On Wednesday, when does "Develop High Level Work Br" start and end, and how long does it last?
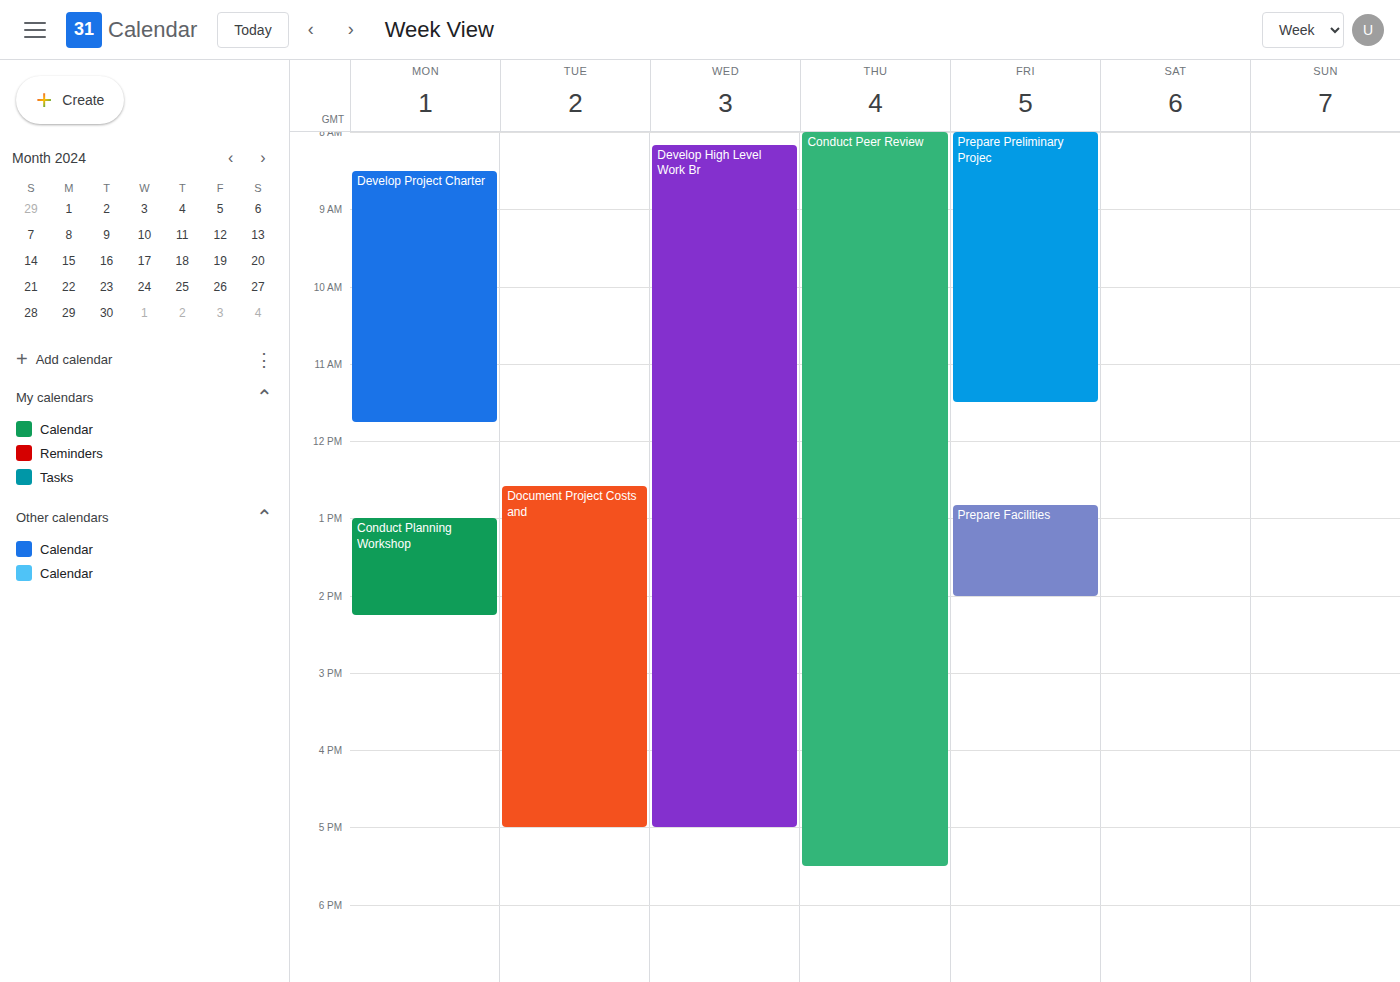
8:10 AM to 5:00 PM, 8 hours 50 minutes